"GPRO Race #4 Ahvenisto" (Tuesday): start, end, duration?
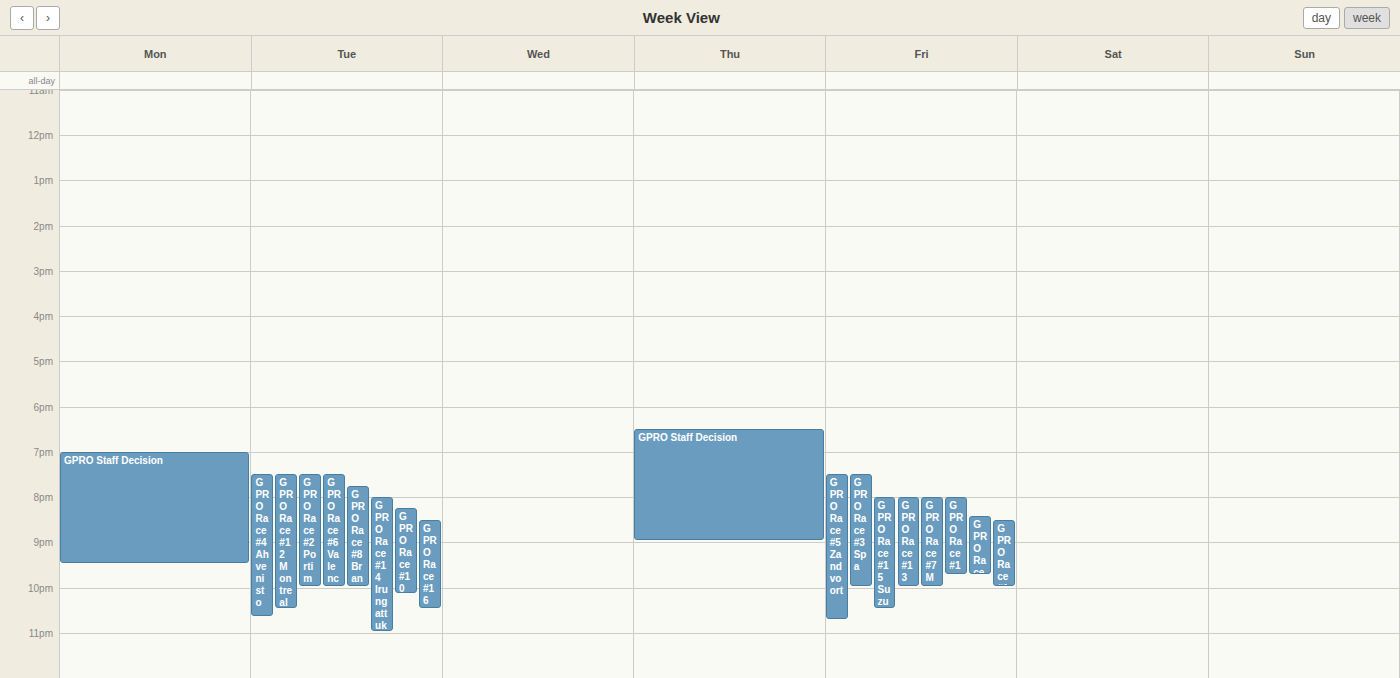
7:30 PM to 10:40 PM, 3 hours 10 minutes